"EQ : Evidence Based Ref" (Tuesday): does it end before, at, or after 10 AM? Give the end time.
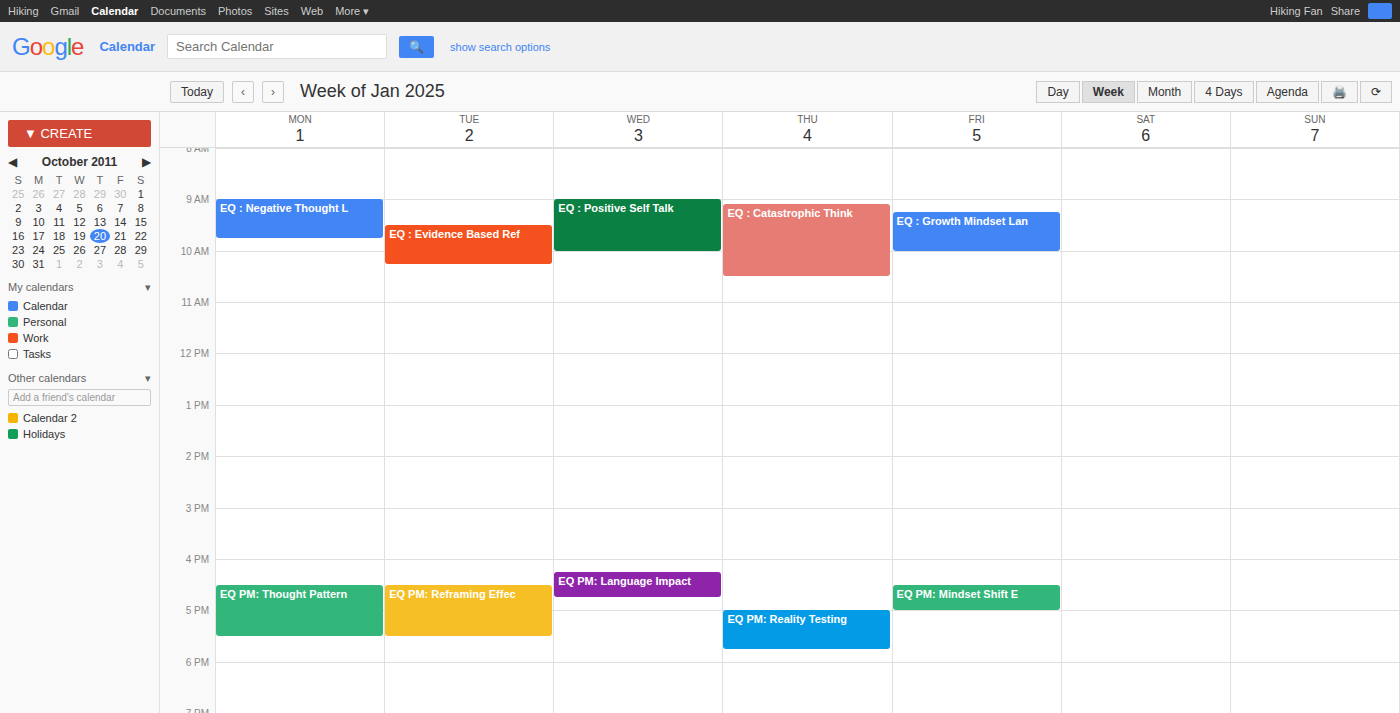
10:15 AM -- after 10 AM, 15 minutes below the 10 AM line.